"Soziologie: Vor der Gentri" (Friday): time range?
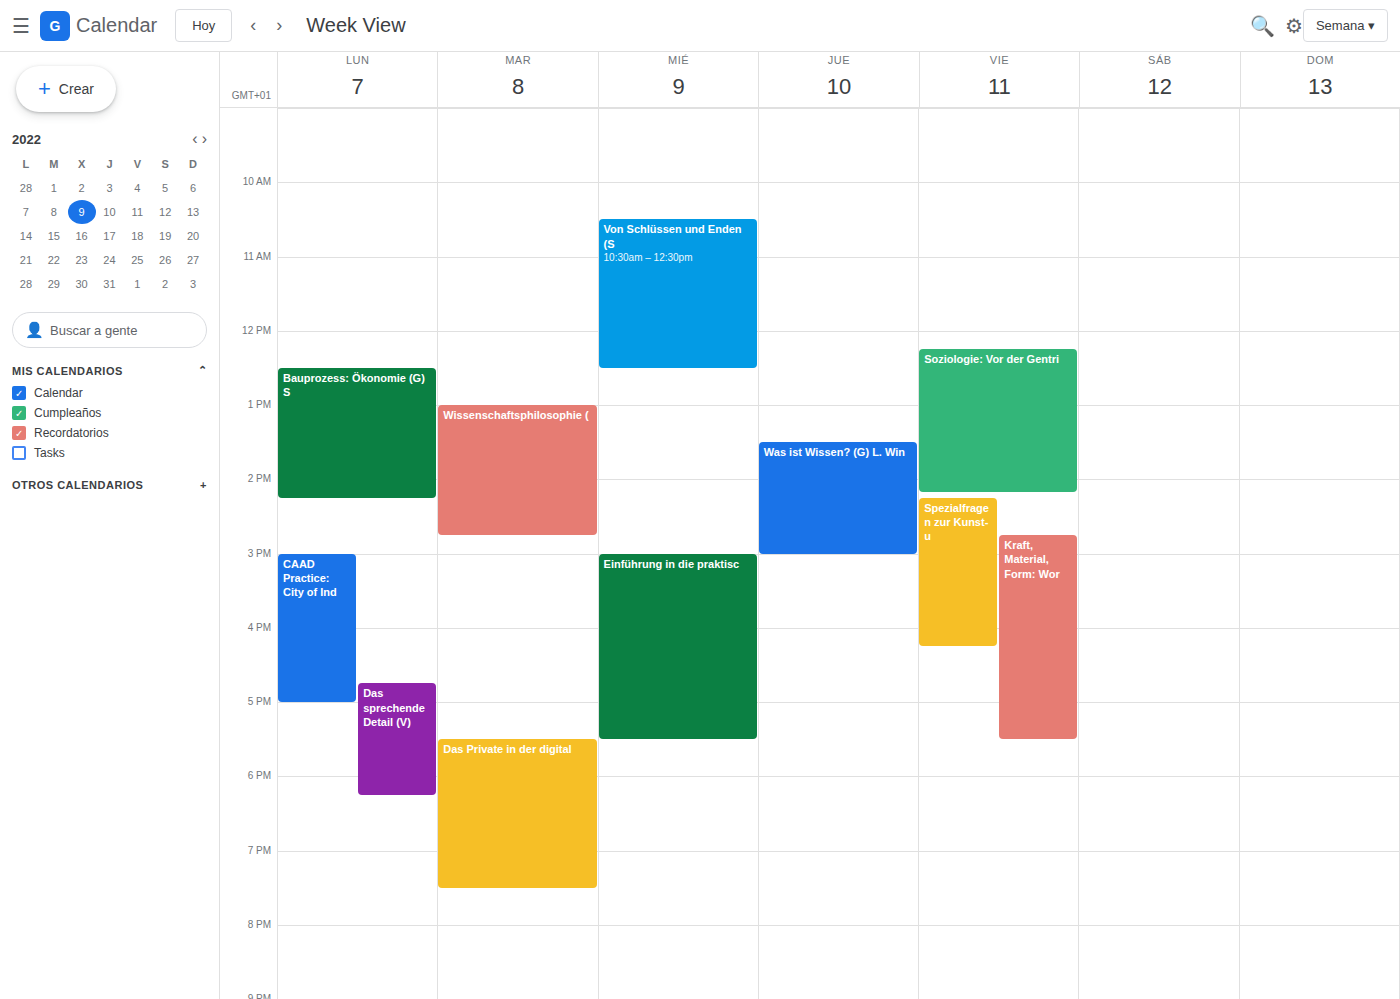
12:15 PM to 2:10 PM